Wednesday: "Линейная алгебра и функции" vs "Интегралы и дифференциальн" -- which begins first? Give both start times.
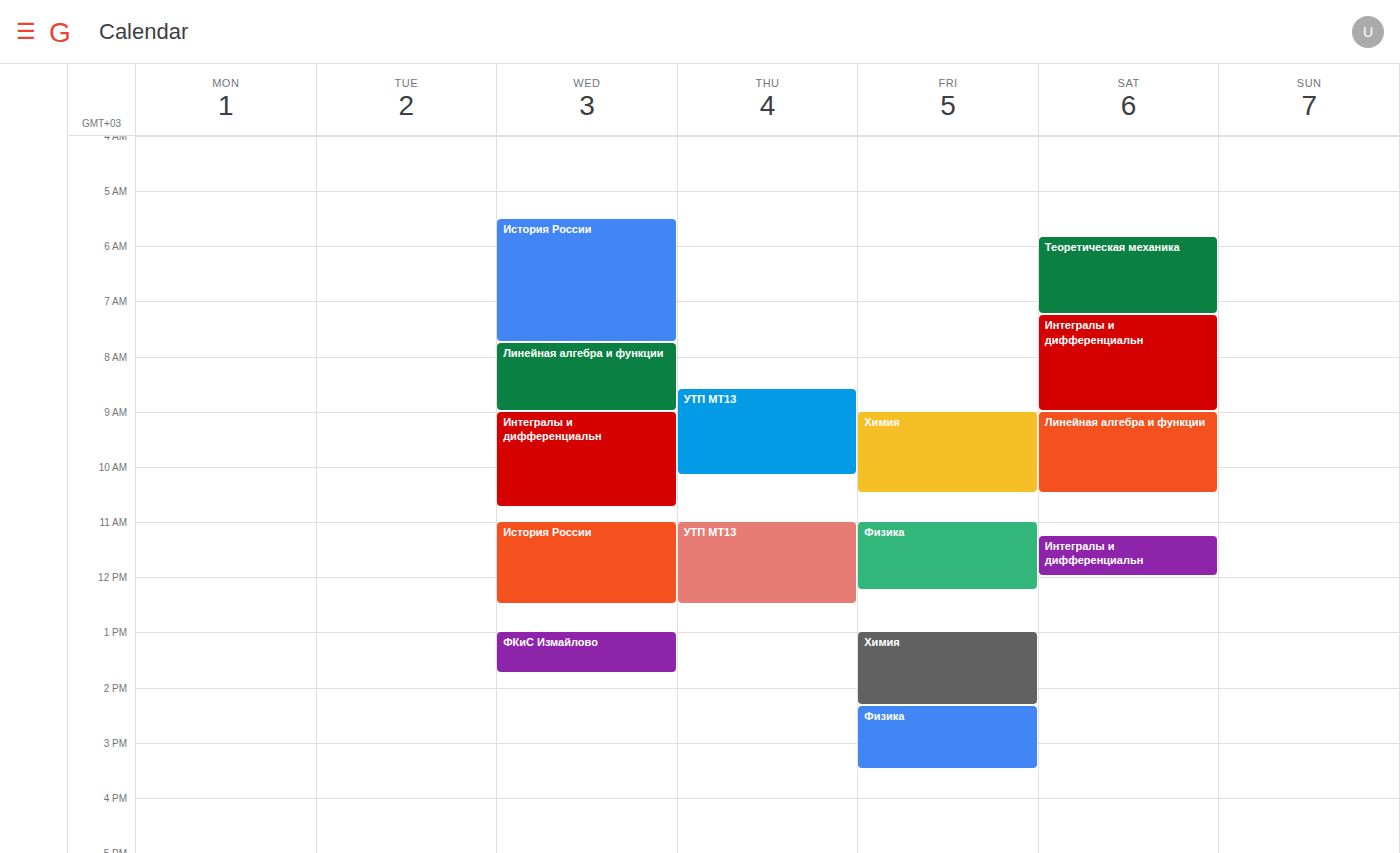
"Линейная алгебра и функции" 7:45 AM; "Интегралы и дифференциальн" 9:00 AM.